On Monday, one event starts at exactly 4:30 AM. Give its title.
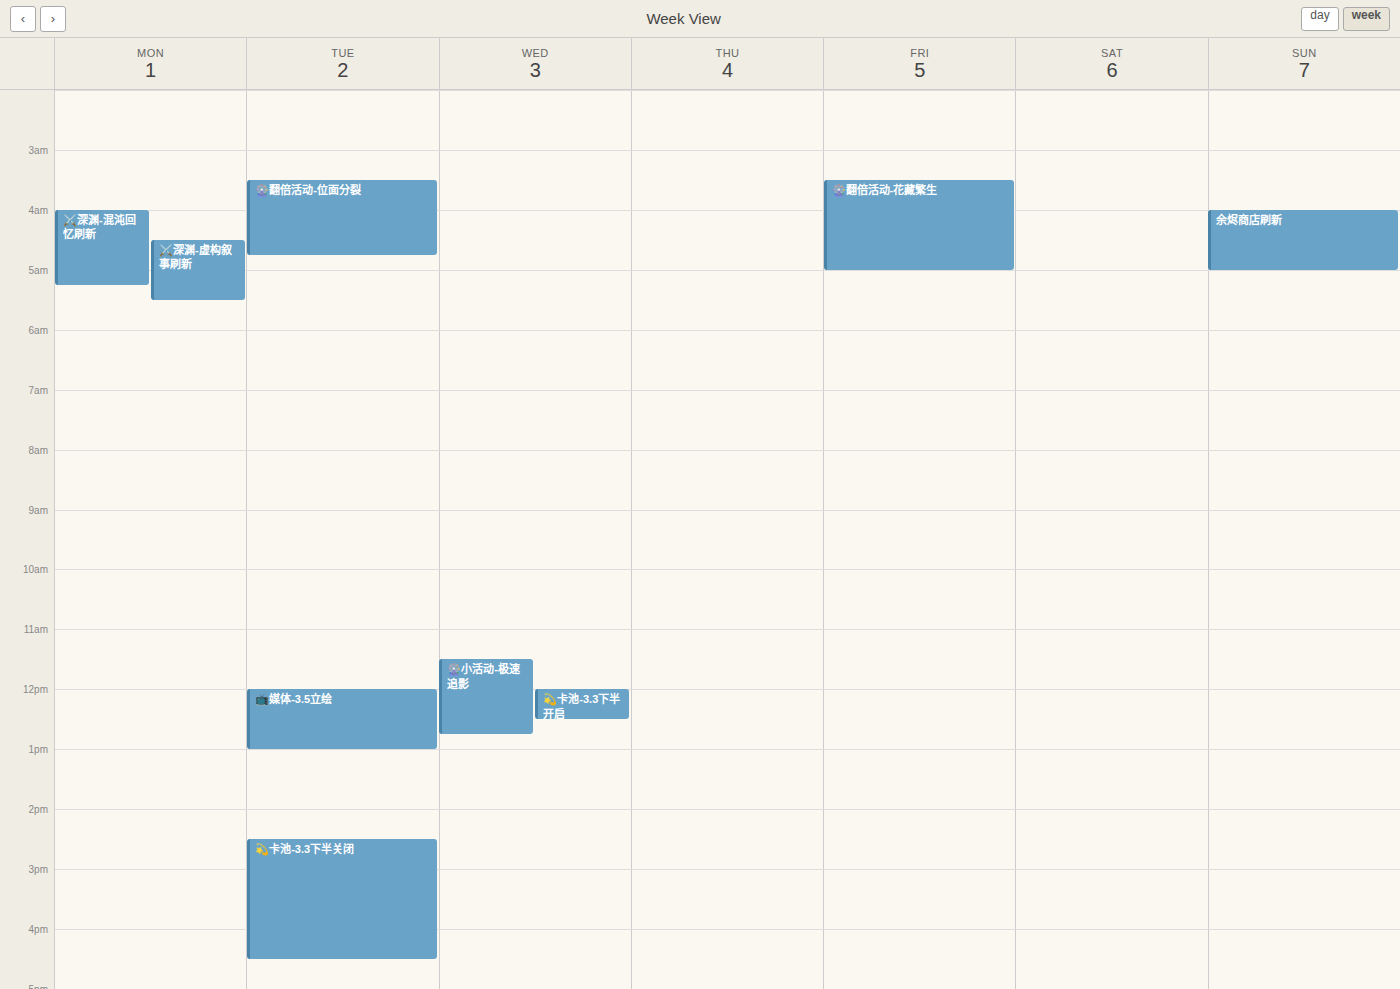
"⚔️深渊-虚构叙事刷新"